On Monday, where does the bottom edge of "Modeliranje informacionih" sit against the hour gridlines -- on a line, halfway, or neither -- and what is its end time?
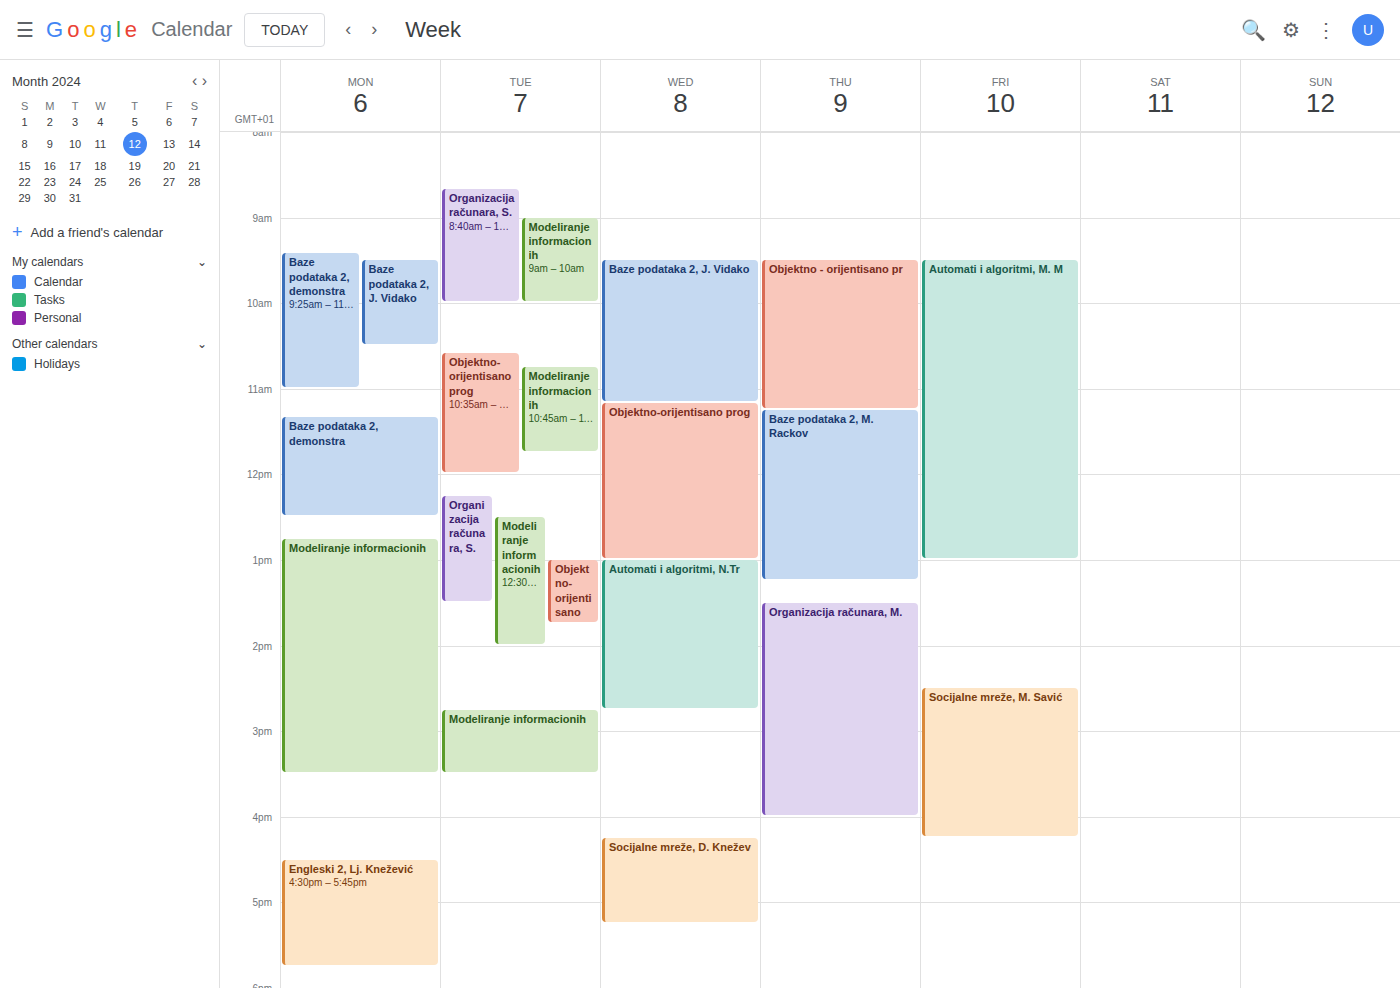
15:30 -- halfway between the 15:00 and 16:00 lines.